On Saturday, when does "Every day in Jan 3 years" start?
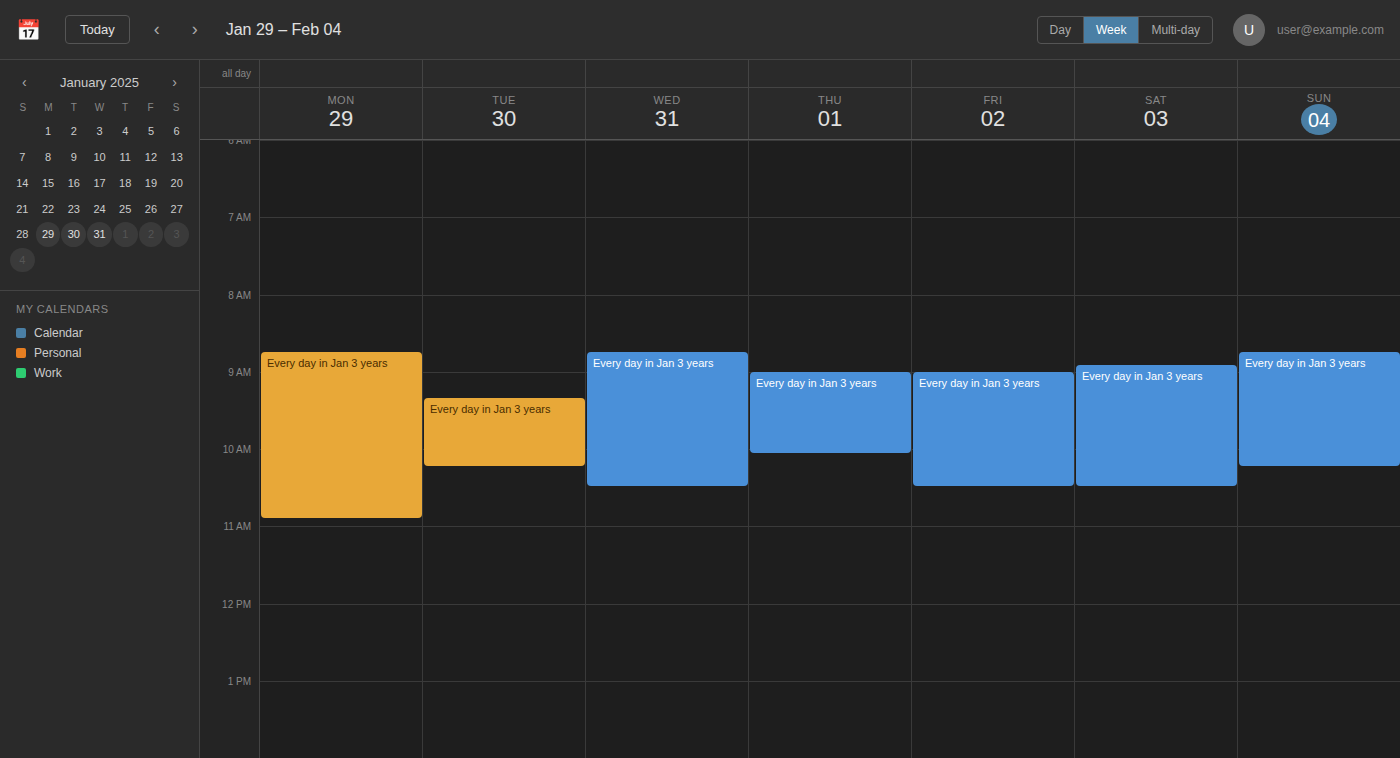
8:55 AM